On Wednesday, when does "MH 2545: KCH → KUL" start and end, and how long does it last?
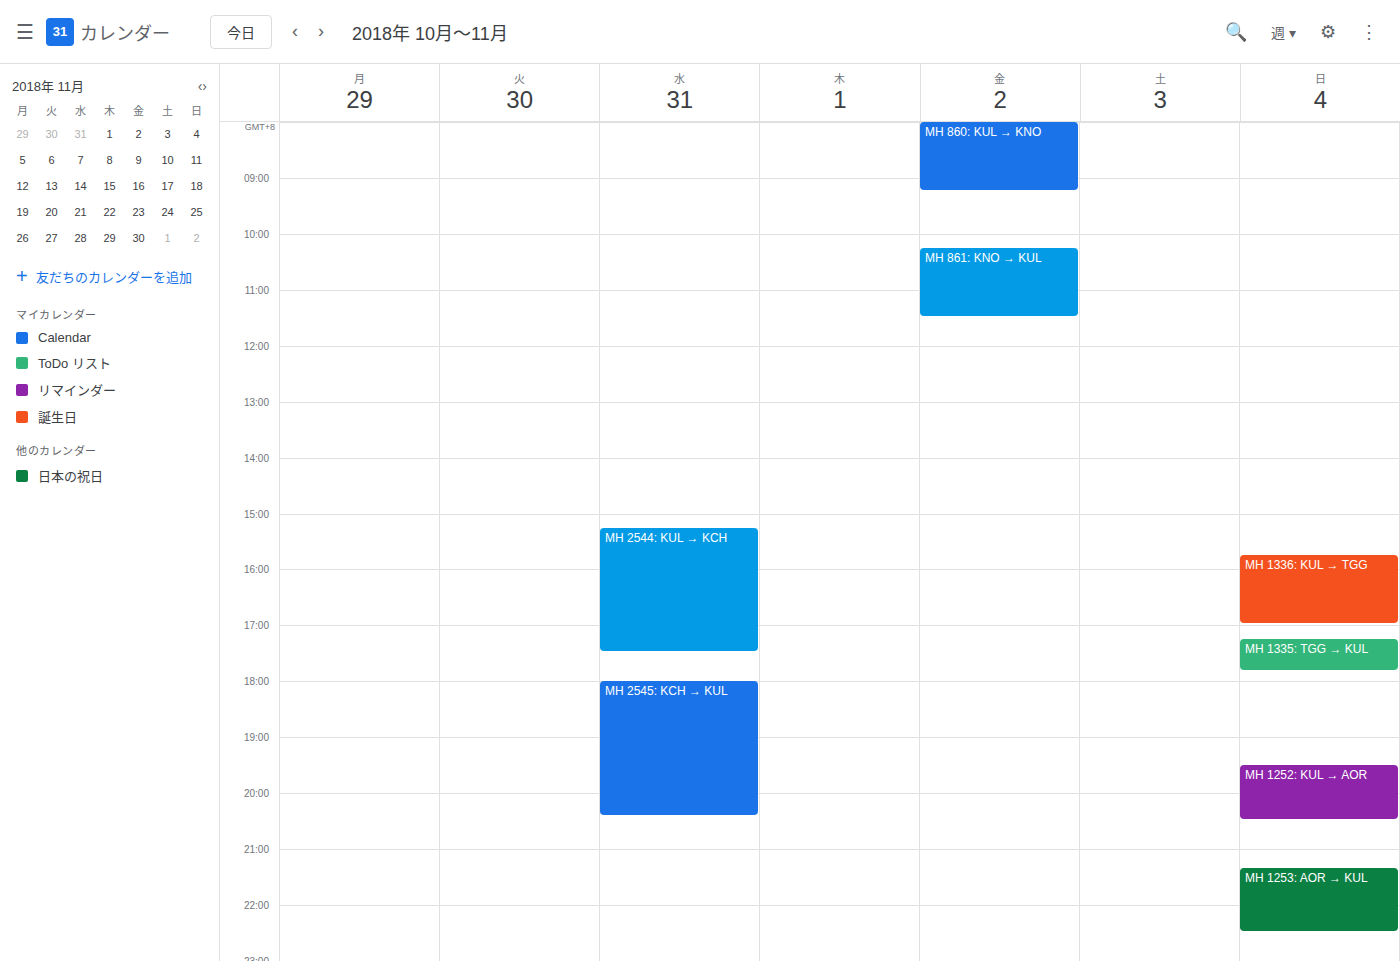
6:00 PM to 8:25 PM, 2 hours 25 minutes